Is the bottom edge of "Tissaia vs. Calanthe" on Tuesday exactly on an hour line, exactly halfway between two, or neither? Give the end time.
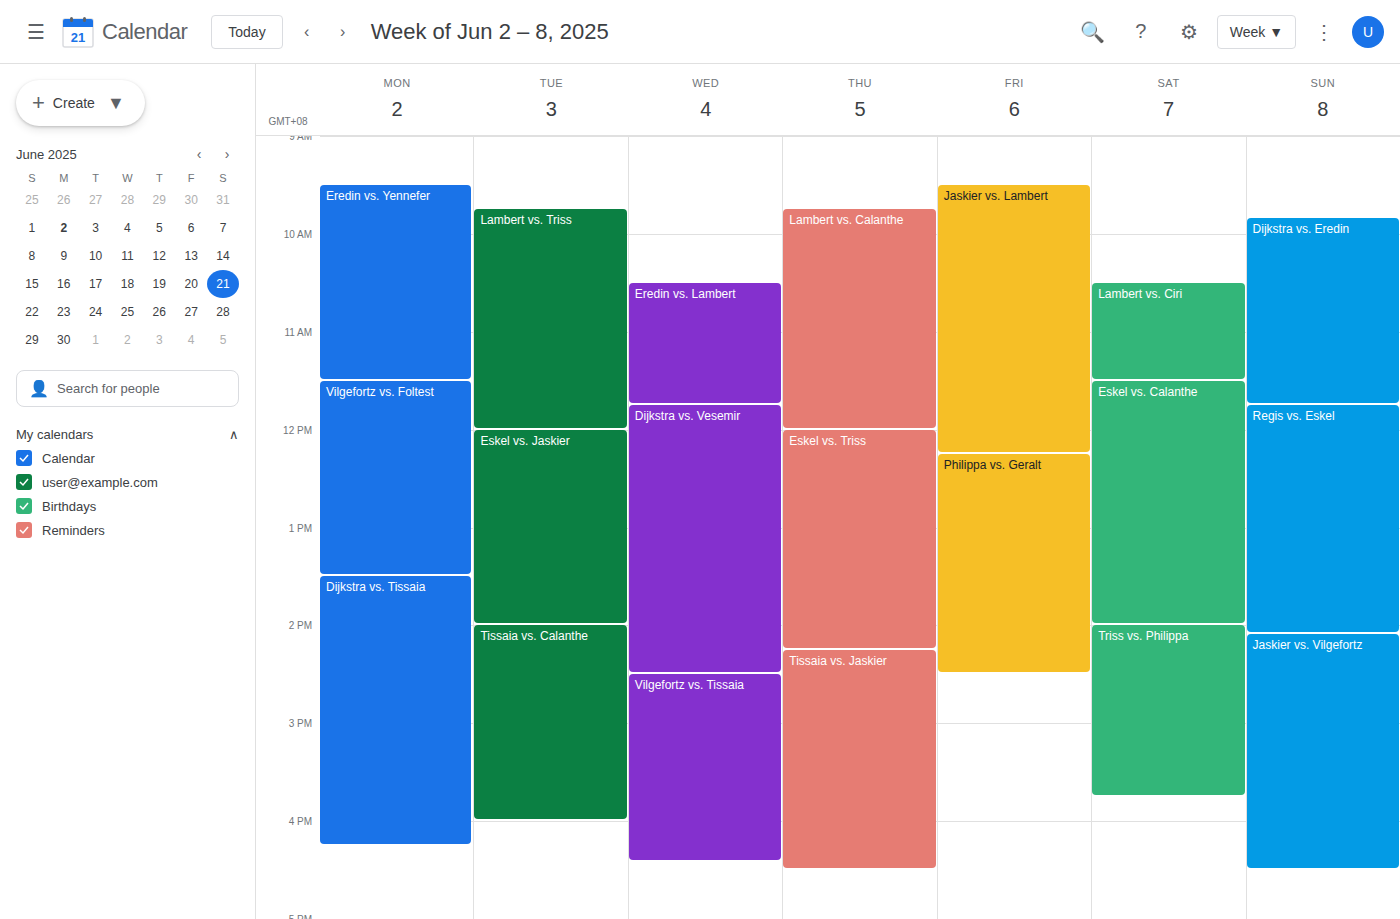
4:00 PM -- exactly on the 4 PM line.